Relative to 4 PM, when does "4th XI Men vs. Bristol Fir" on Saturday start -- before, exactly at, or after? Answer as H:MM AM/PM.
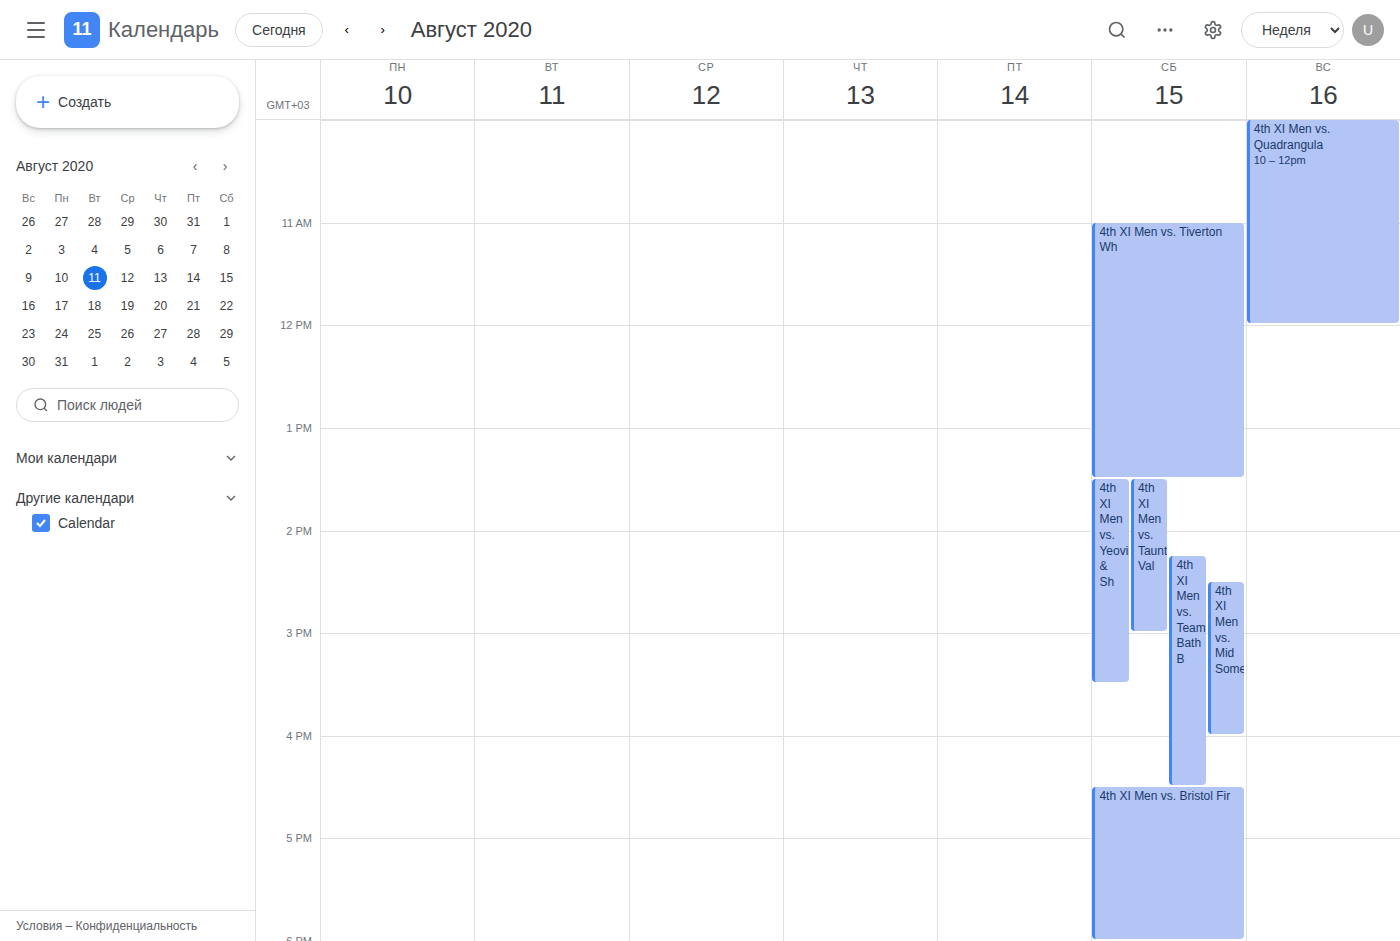
4:30 PM -- after 4 PM, 30 minutes below the 4 PM line.